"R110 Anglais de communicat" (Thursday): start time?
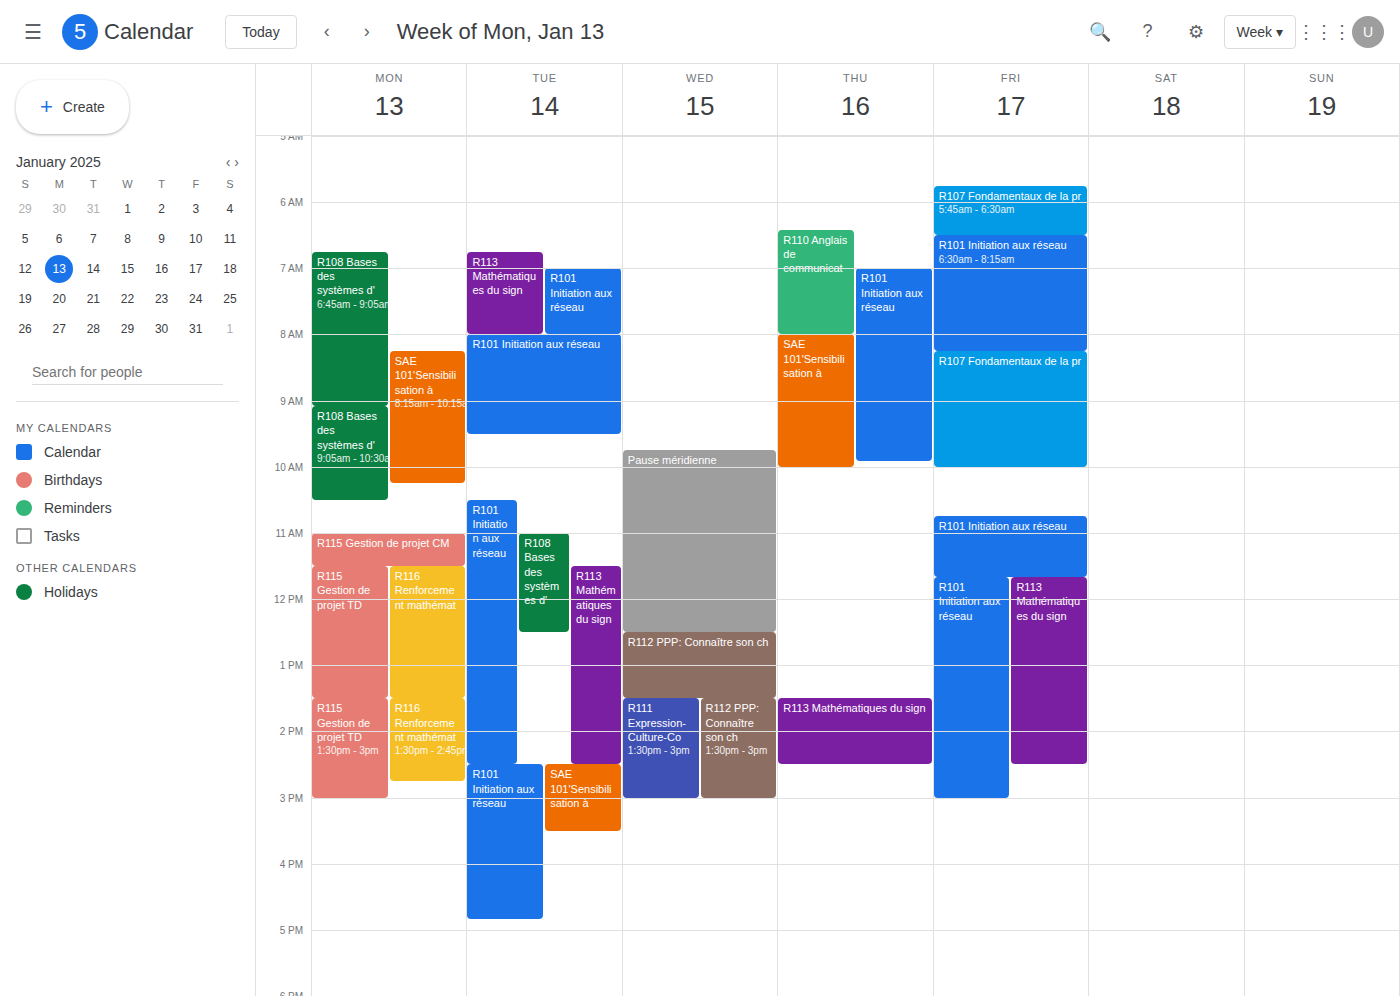
06:25